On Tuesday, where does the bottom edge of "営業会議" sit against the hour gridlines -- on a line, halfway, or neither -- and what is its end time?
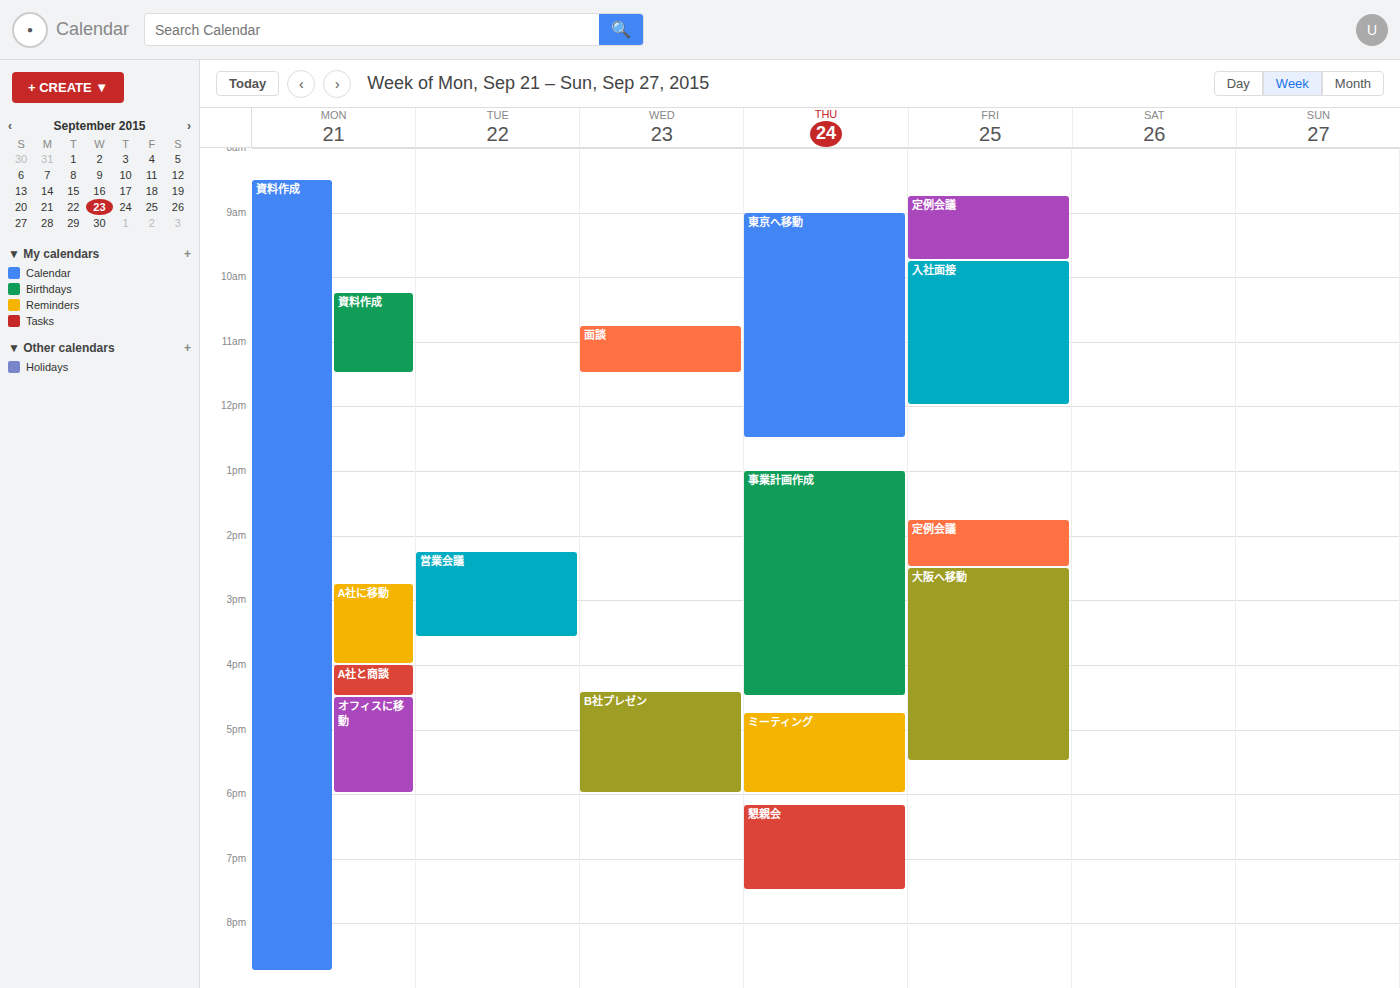
3:35 PM -- neither: 35 minutes below the 3 PM line and 25 minutes above the 4 PM line.